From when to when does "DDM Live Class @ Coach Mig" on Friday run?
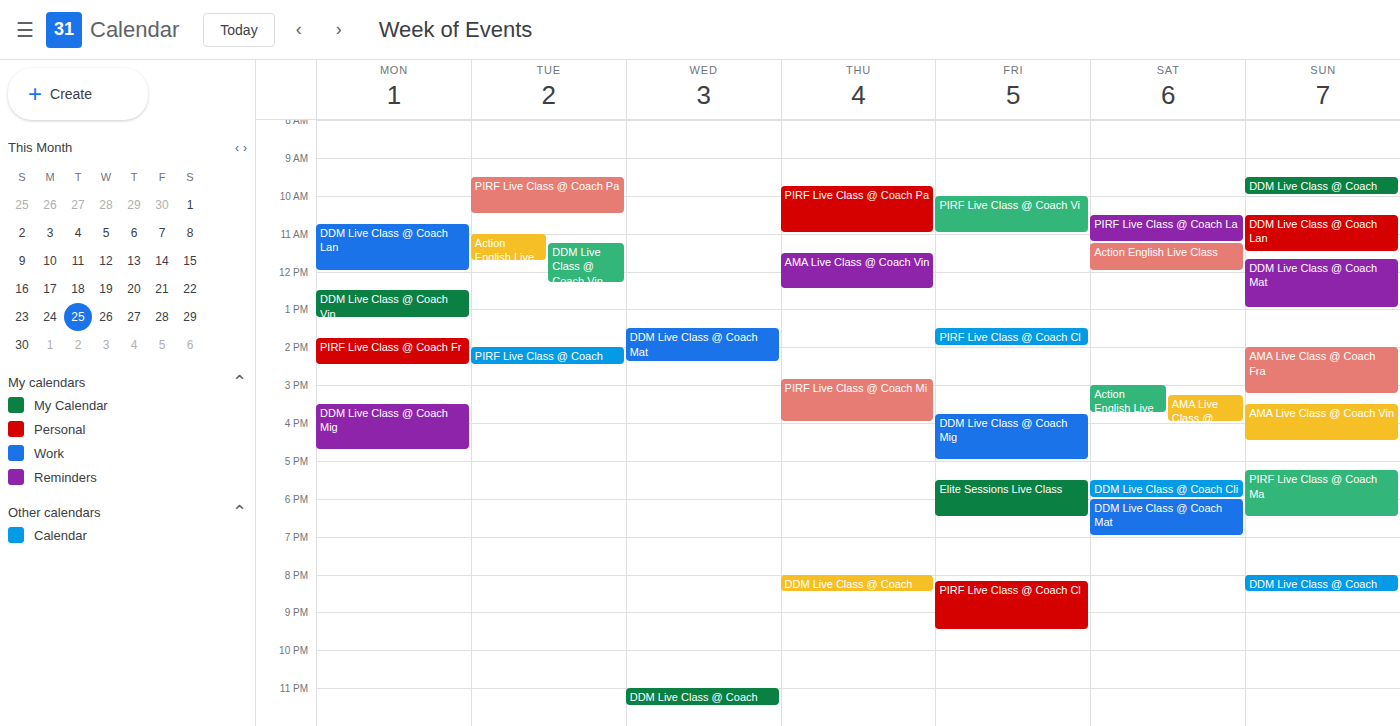
3:45 PM to 5:00 PM